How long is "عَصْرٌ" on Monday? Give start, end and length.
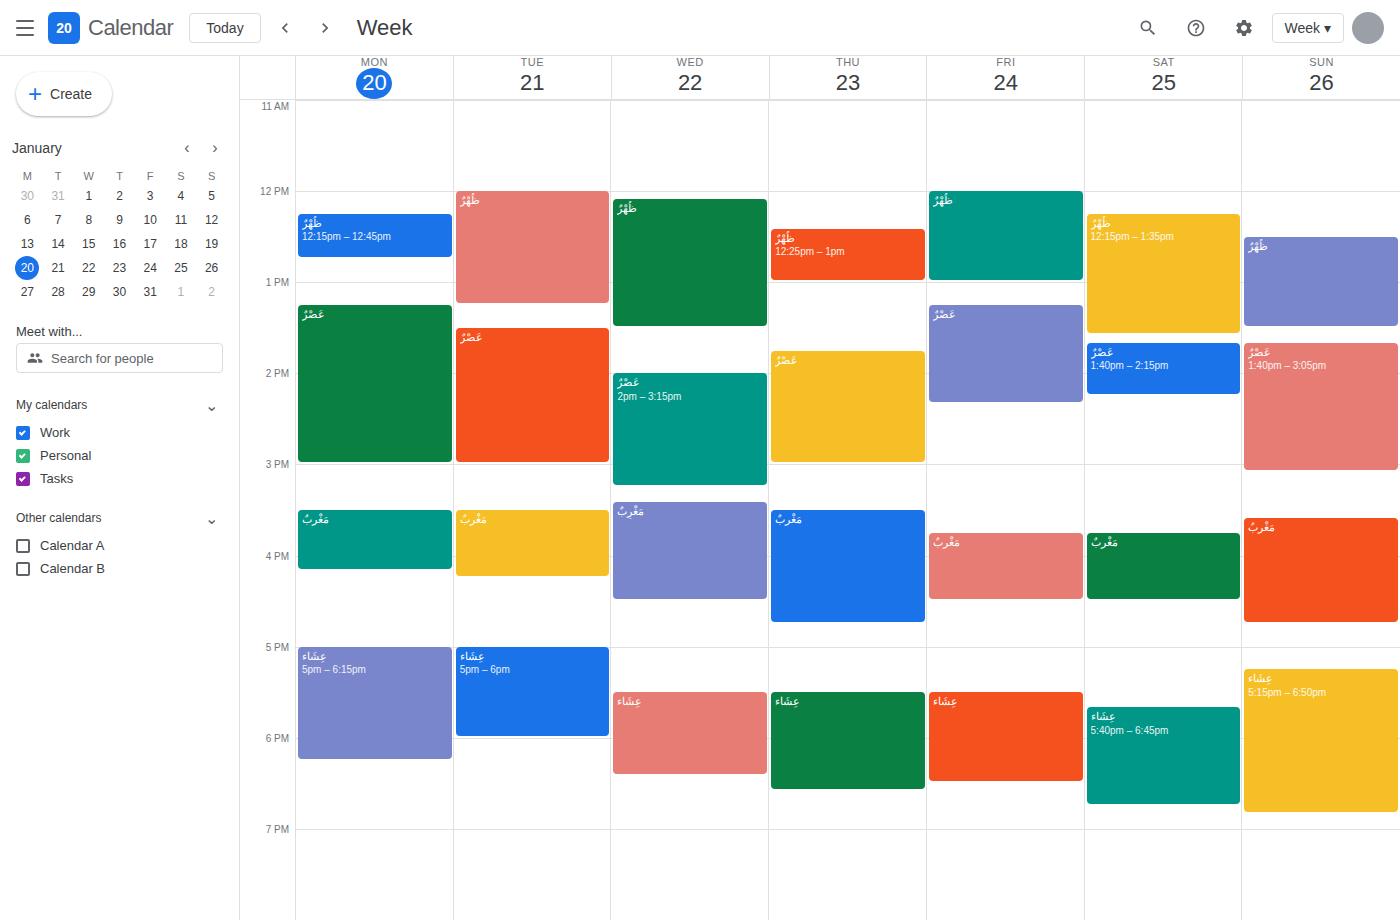
1:15 PM to 3:00 PM, 1 hour 45 minutes